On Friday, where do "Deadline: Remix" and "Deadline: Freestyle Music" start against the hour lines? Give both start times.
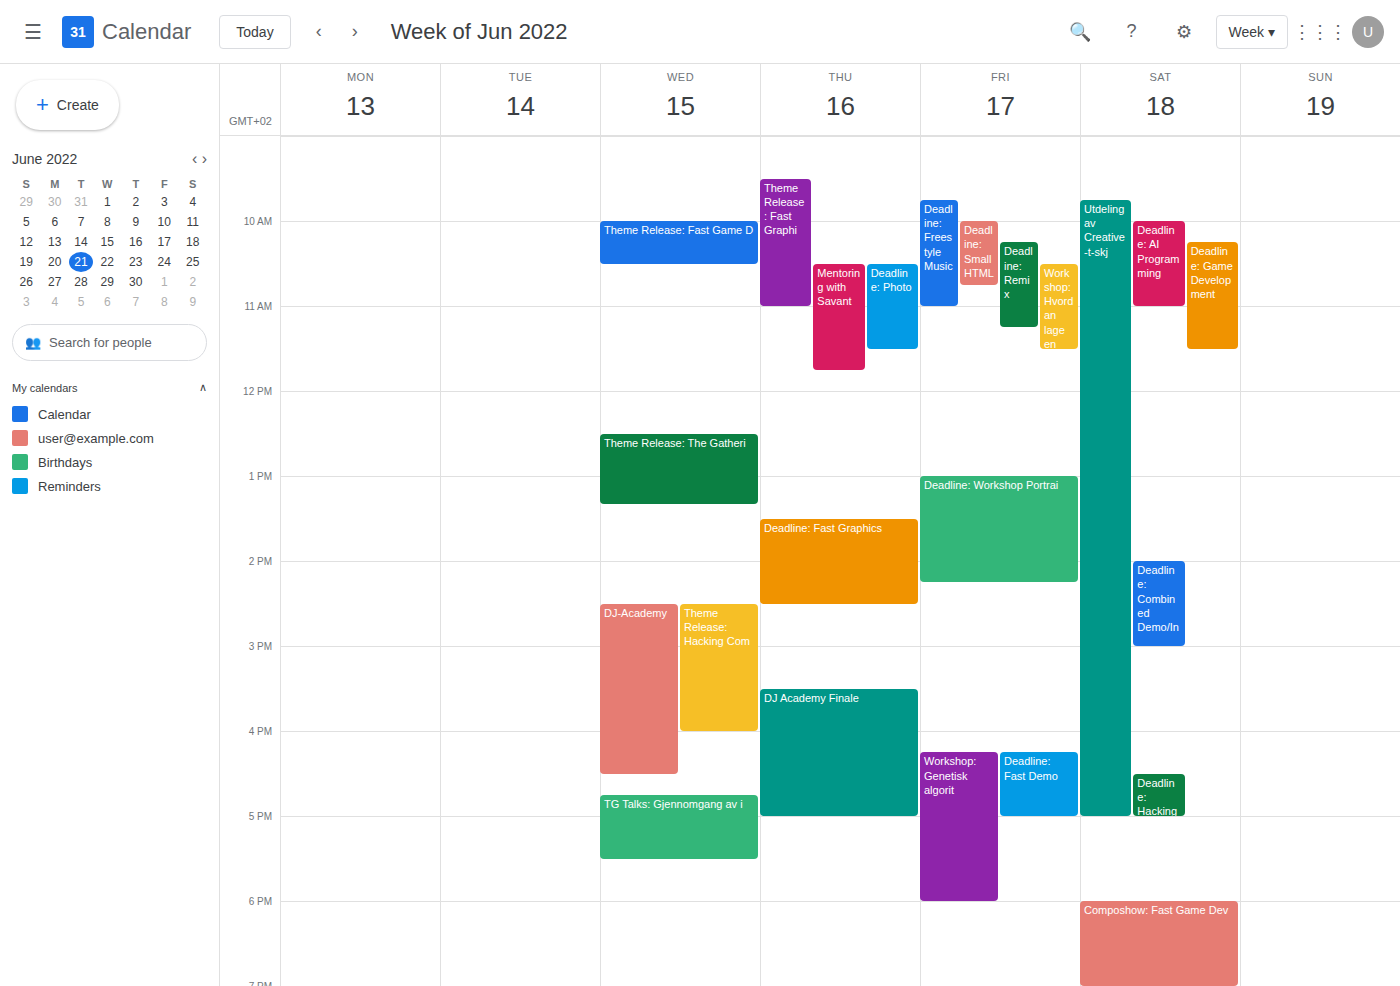
"Deadline: Remix": 10:15 AM, neither: a quarter of the way from the 10 AM line to the 11 AM line. "Deadline: Freestyle Music": 9:45 AM, neither: three quarters of the way from the 9 AM line to the 10 AM line.